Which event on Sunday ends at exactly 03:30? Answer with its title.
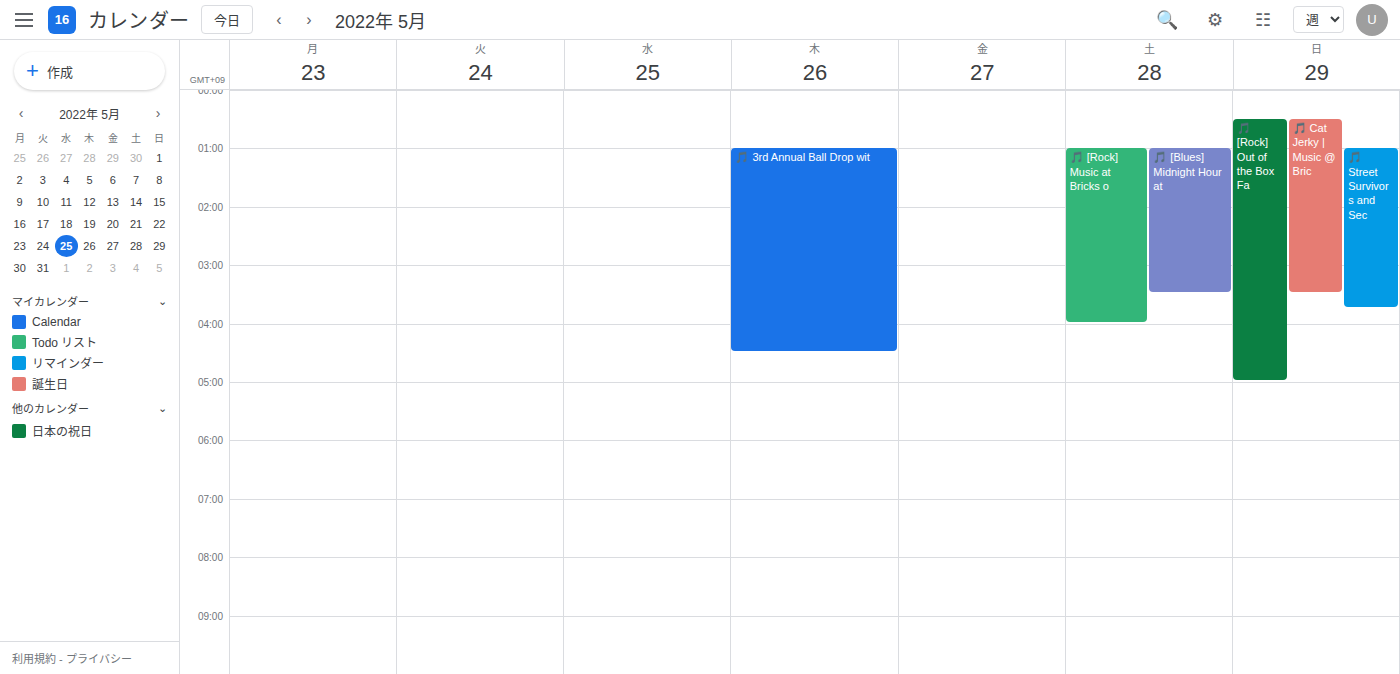
"🎵 Cat Jerky | Music @ Bric"